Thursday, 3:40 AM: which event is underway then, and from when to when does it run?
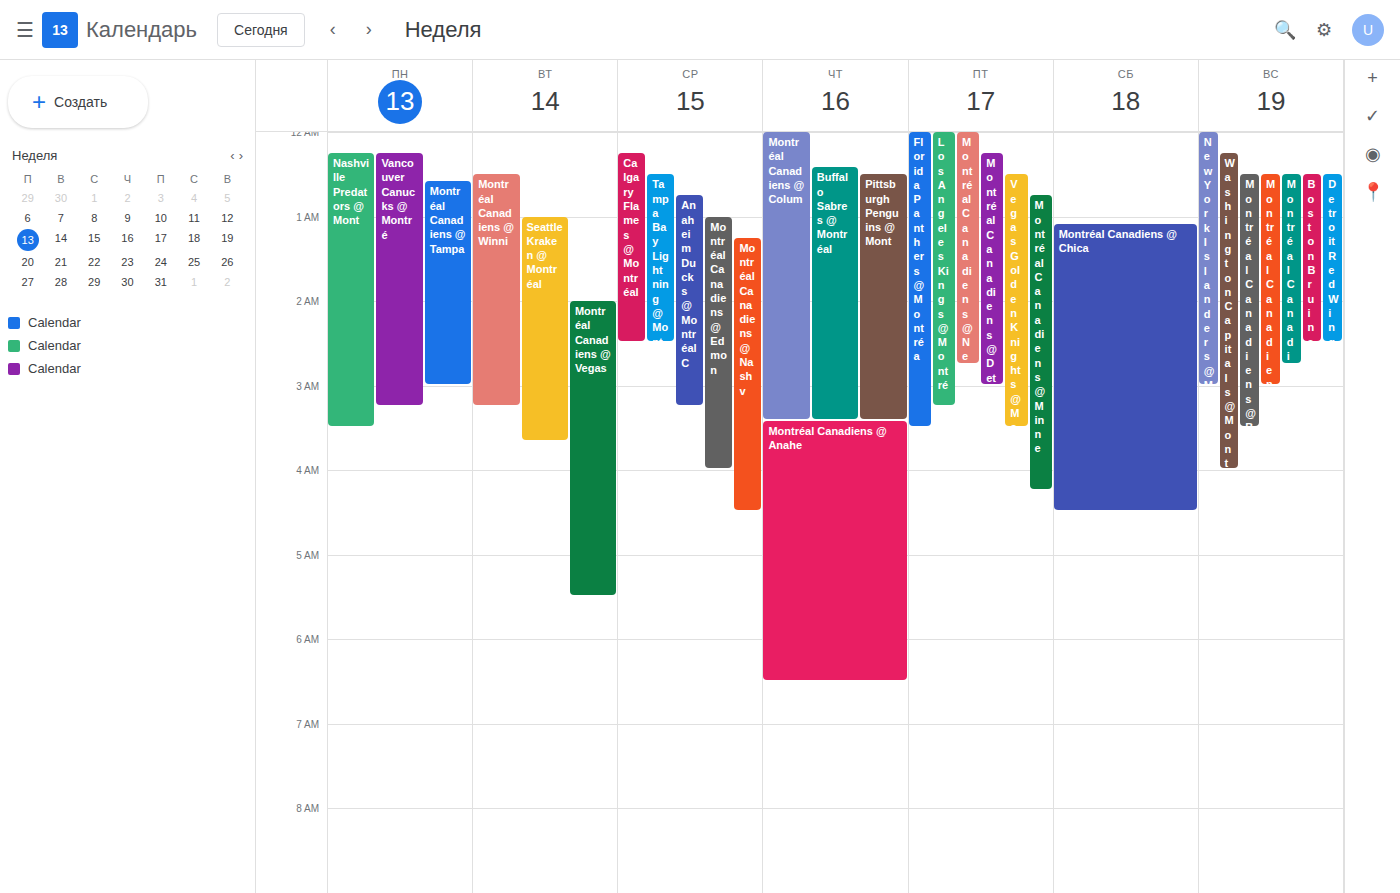
"Montréal Canadiens @ Anahe", 3:25 AM to 6:30 AM